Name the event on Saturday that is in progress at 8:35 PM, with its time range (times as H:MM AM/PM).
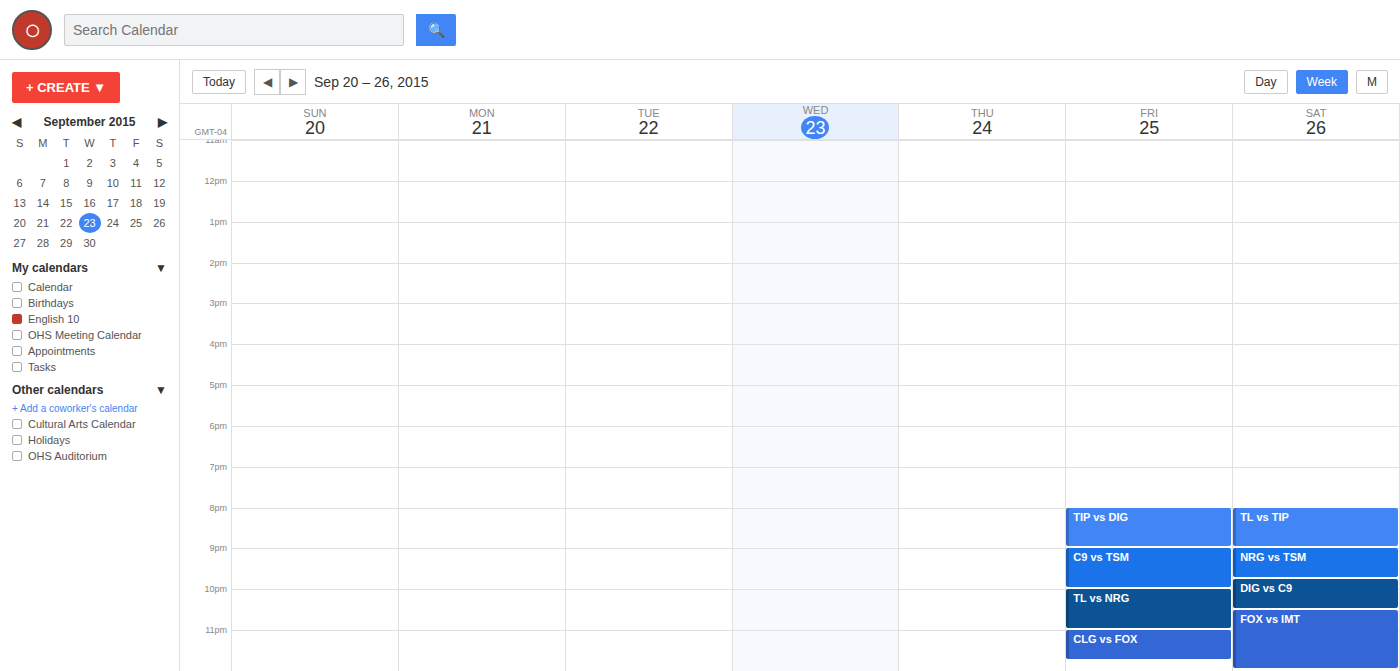
"TL vs TIP", 8:00 PM to 9:00 PM